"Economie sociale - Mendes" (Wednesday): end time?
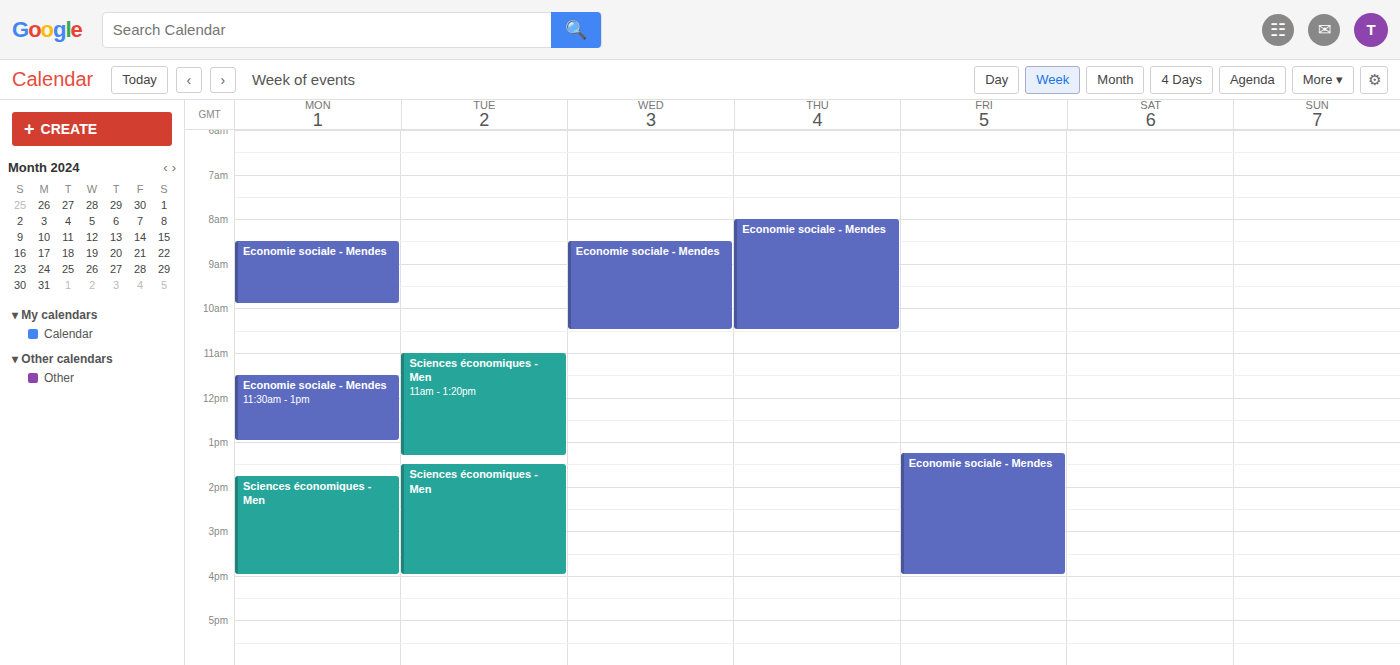
10:30 AM